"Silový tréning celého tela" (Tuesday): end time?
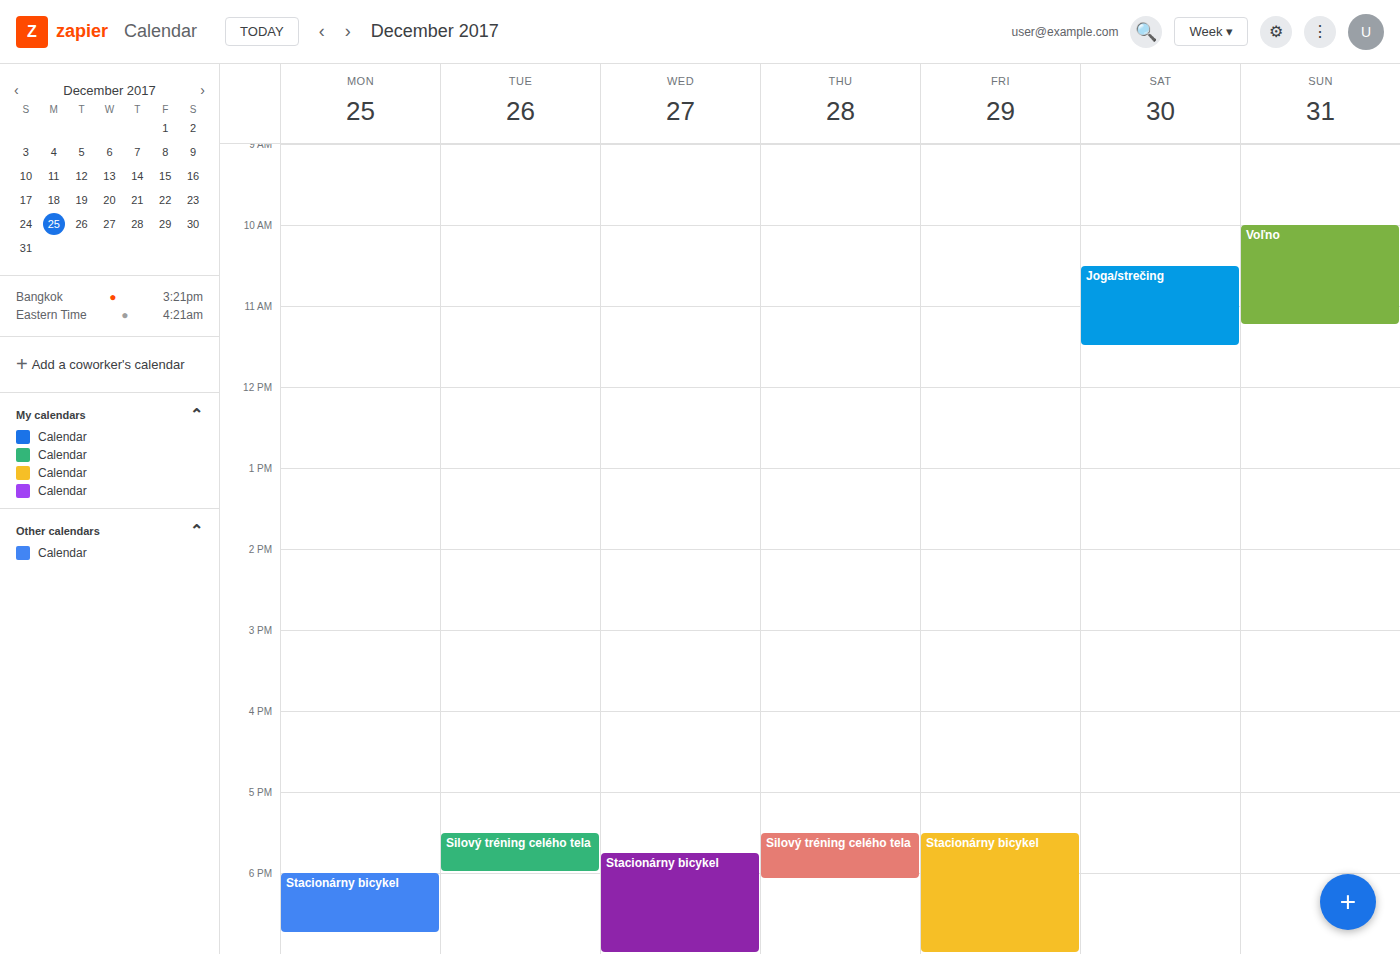
6:00 PM